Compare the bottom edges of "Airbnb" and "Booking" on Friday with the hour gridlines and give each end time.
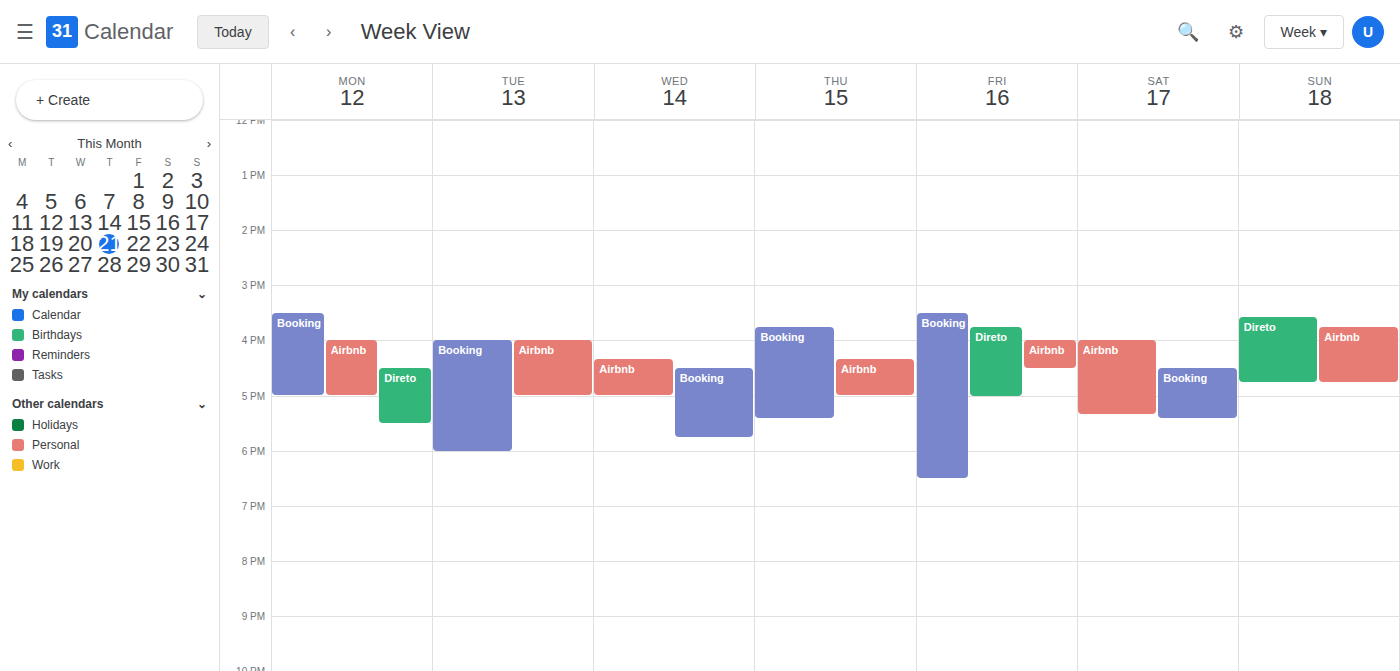
"Airbnb": 4:30 PM, halfway between the 4 PM and 5 PM lines. "Booking": 6:30 PM, halfway between the 6 PM and 7 PM lines.